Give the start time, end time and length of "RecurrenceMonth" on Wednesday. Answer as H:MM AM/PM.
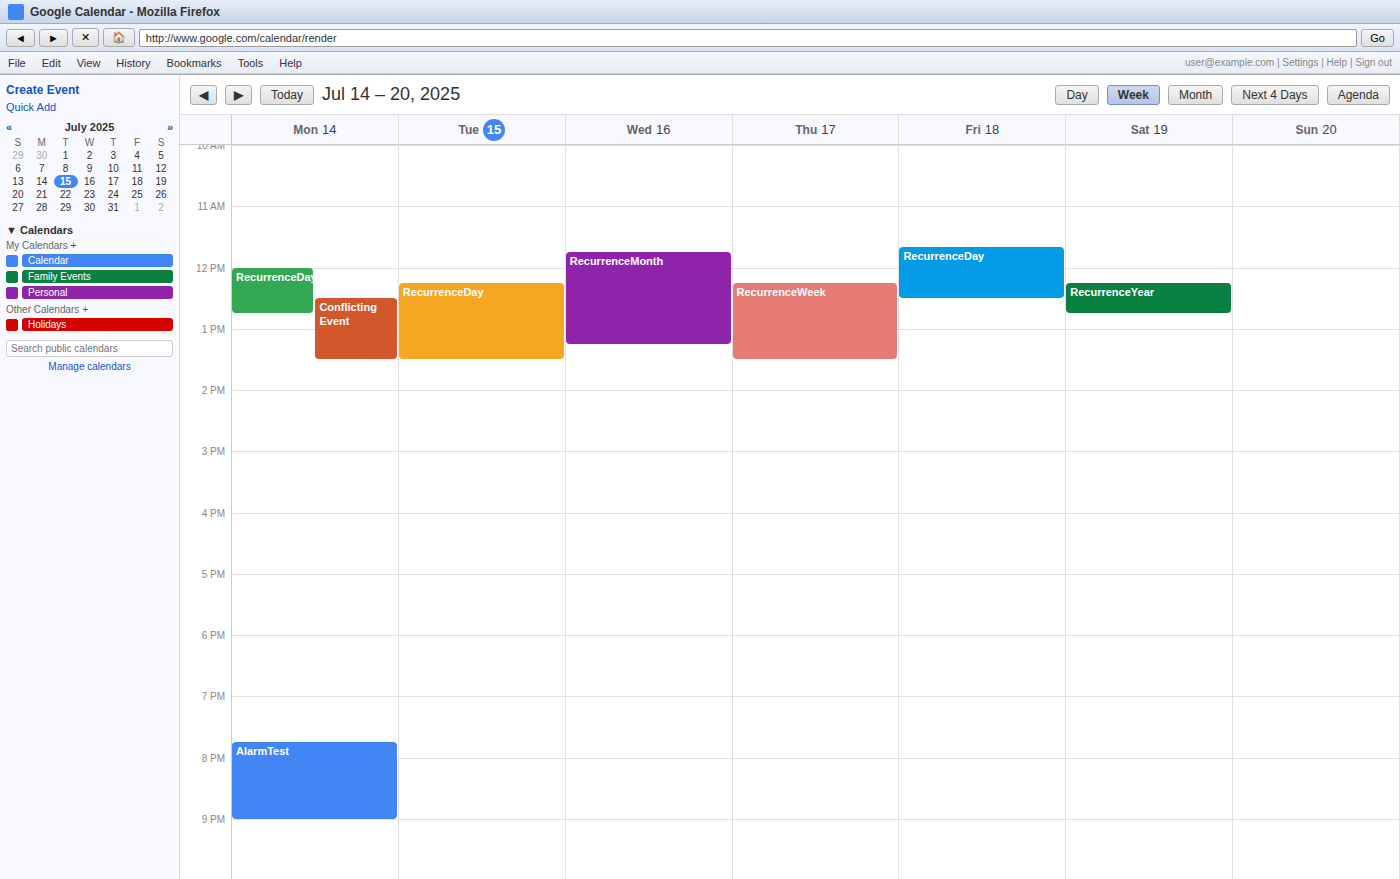
11:45 AM to 1:15 PM, 1 hour 30 minutes